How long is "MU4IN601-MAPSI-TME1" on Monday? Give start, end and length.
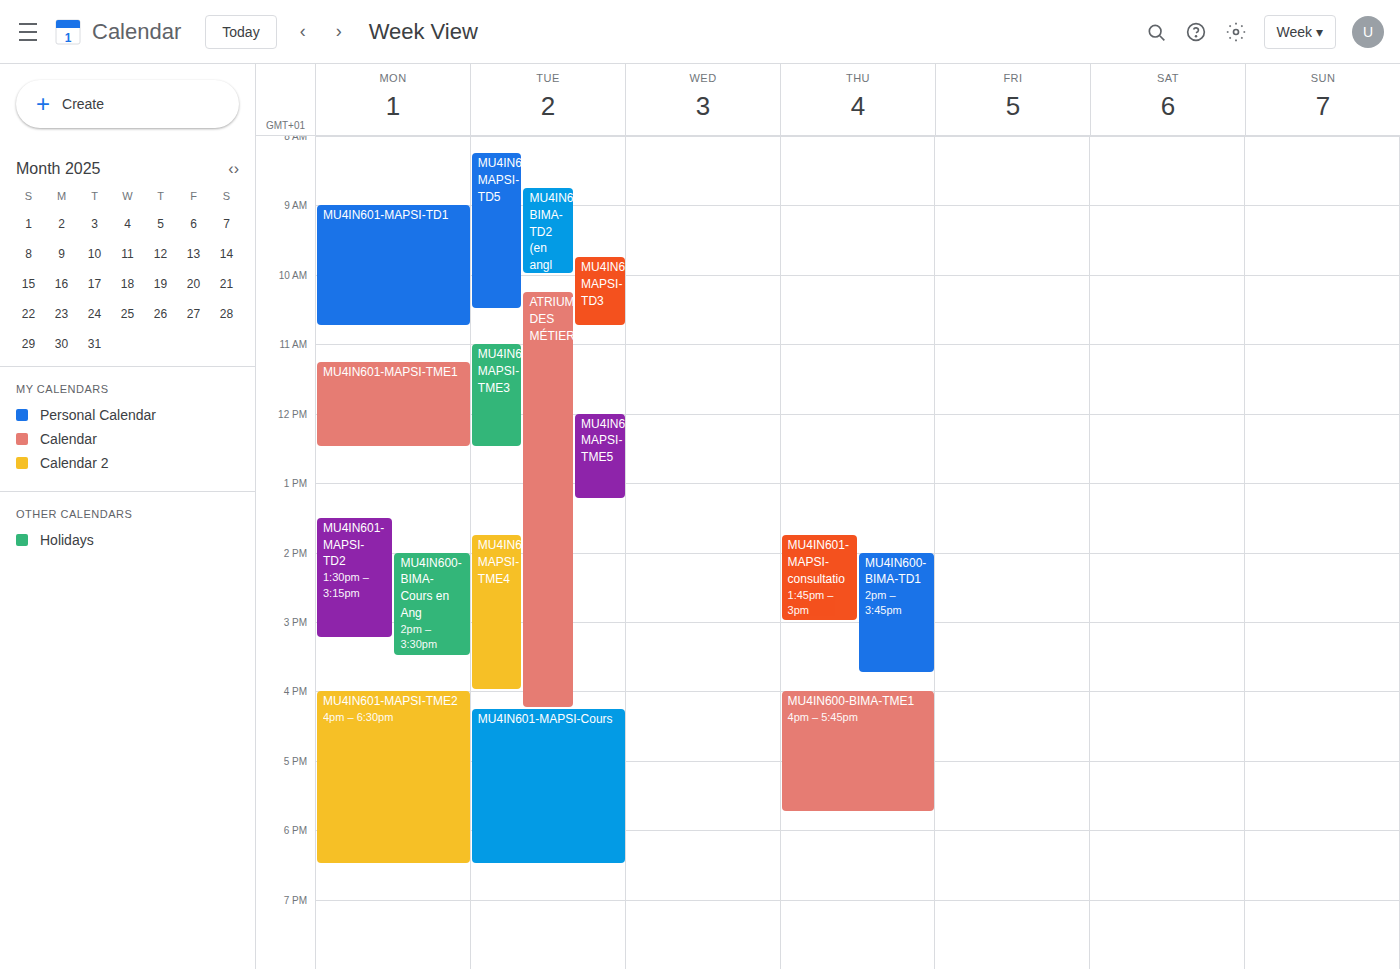
11:15 to 12:30, 1 hour 15 minutes